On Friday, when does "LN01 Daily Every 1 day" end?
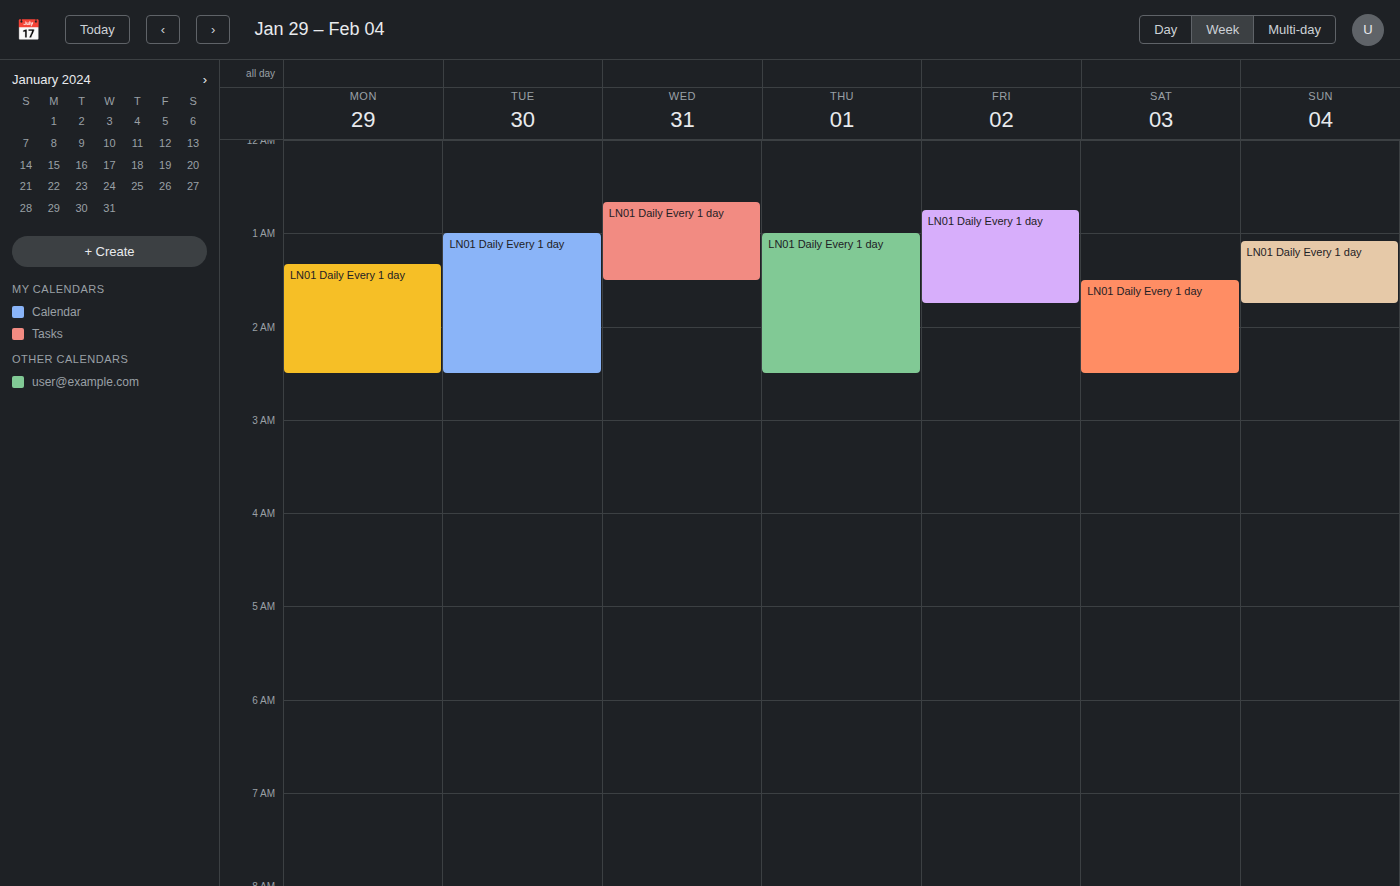
1:45 AM